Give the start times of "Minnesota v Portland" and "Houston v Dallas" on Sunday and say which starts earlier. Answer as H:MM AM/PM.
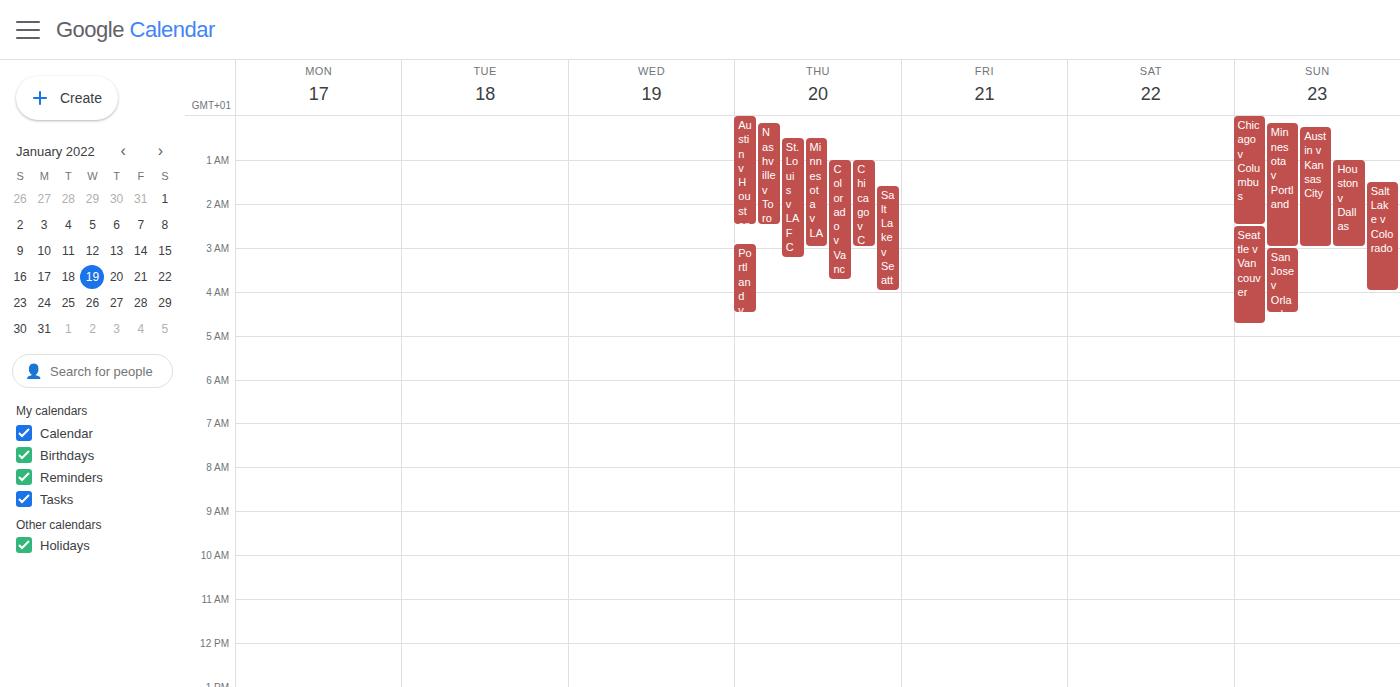
"Minnesota v Portland" 12:10 AM; "Houston v Dallas" 1:00 AM.